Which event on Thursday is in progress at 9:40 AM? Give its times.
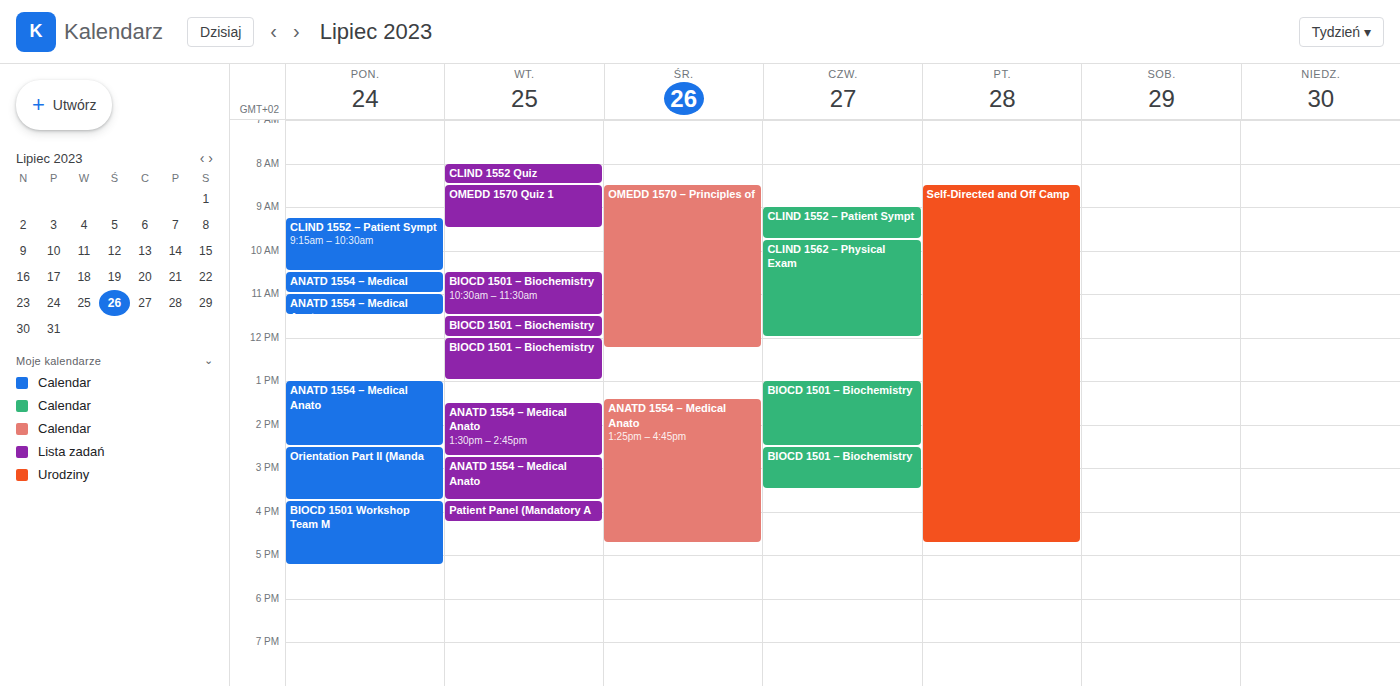
"CLIND 1552 – Patient Sympt", 9:00 AM to 9:45 AM